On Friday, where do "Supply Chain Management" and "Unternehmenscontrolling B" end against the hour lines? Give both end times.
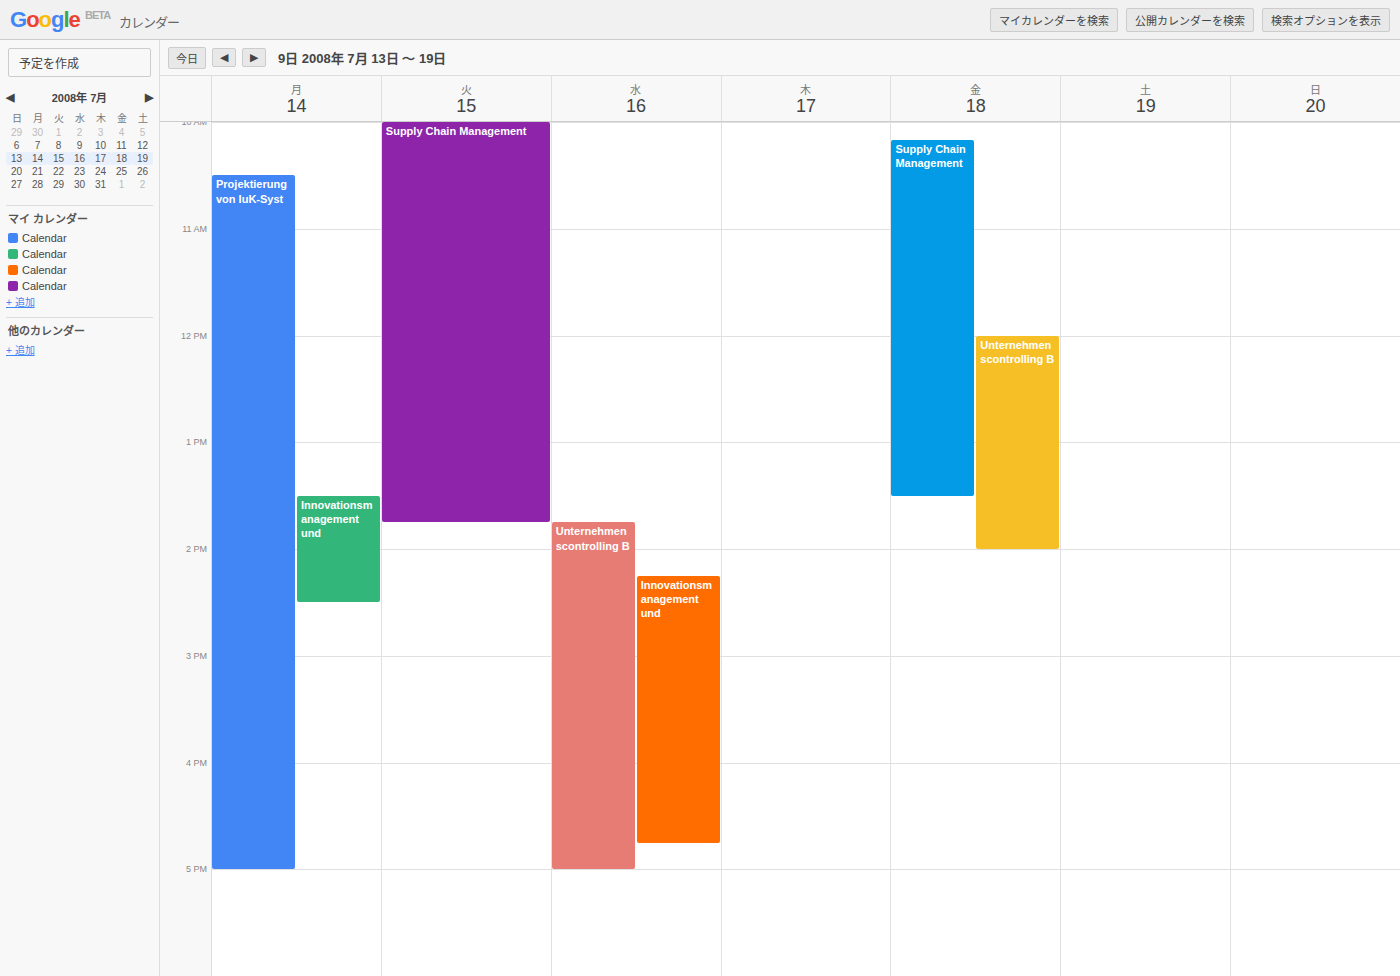
"Supply Chain Management": 1:30 PM, halfway between the 1 PM and 2 PM lines. "Unternehmenscontrolling B": 2:00 PM, exactly on the 2 PM line.